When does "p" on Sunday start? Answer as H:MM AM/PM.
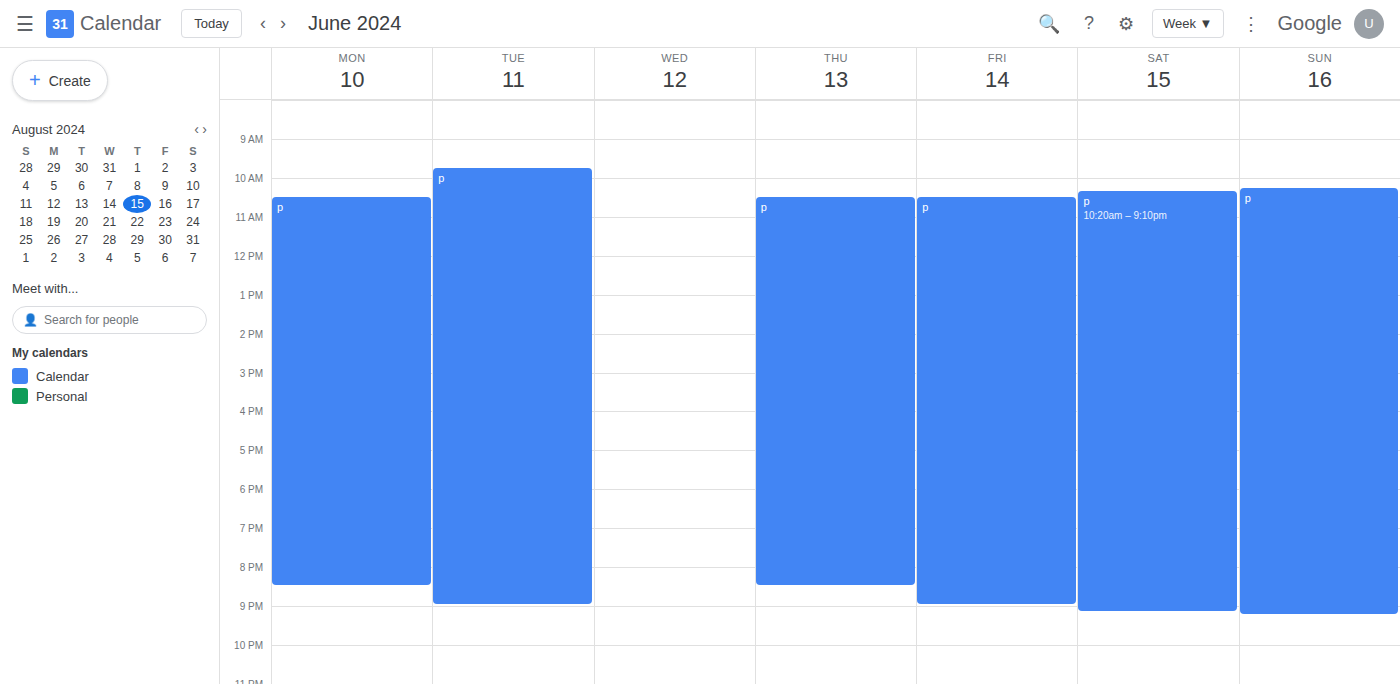
10:15 AM